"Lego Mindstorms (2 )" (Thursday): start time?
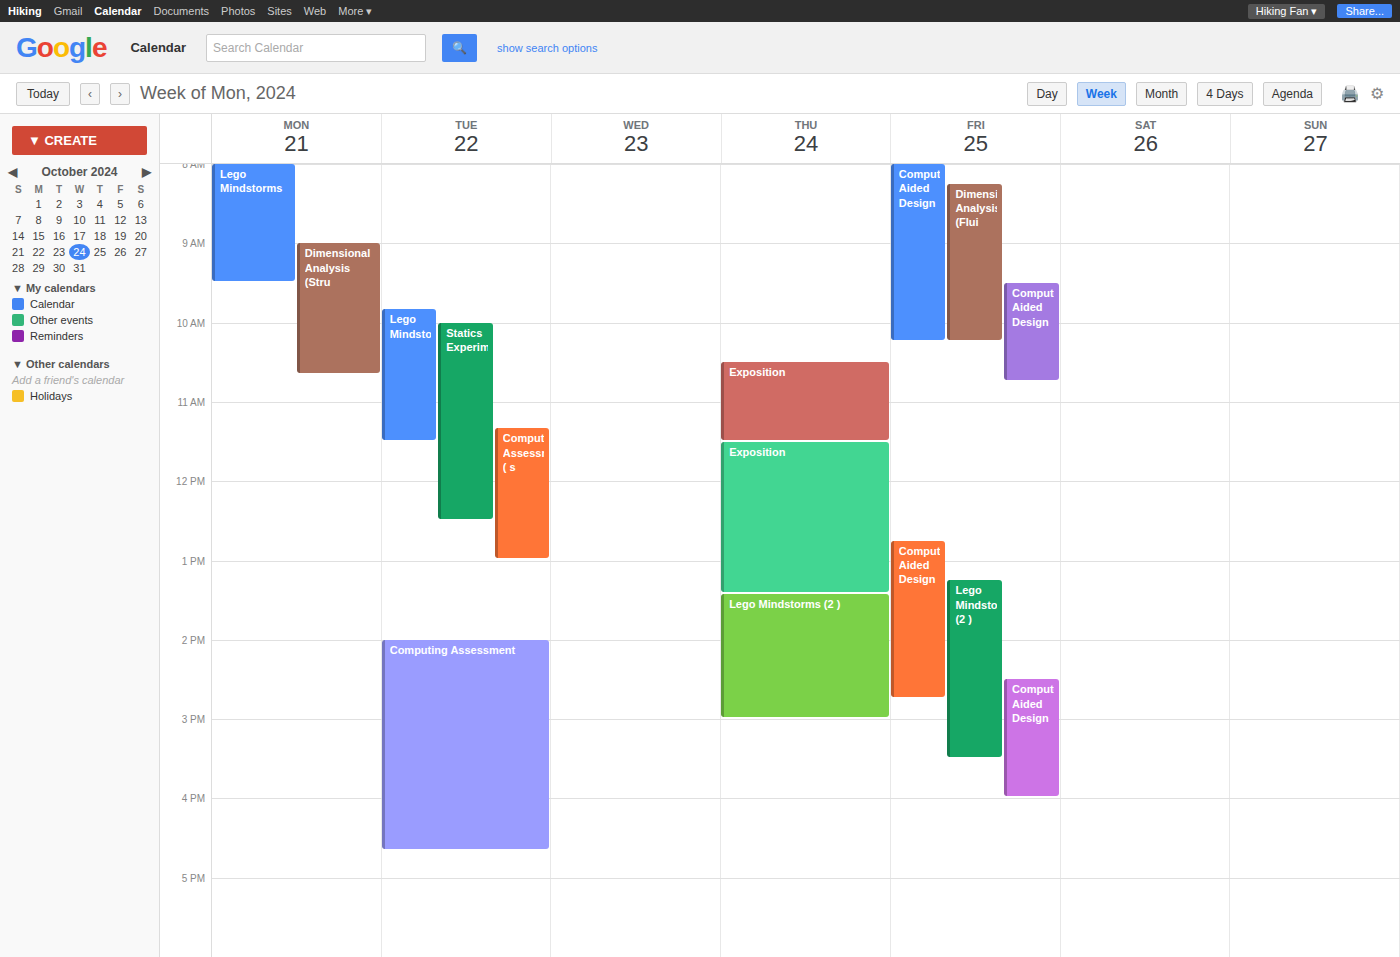
1:25 PM